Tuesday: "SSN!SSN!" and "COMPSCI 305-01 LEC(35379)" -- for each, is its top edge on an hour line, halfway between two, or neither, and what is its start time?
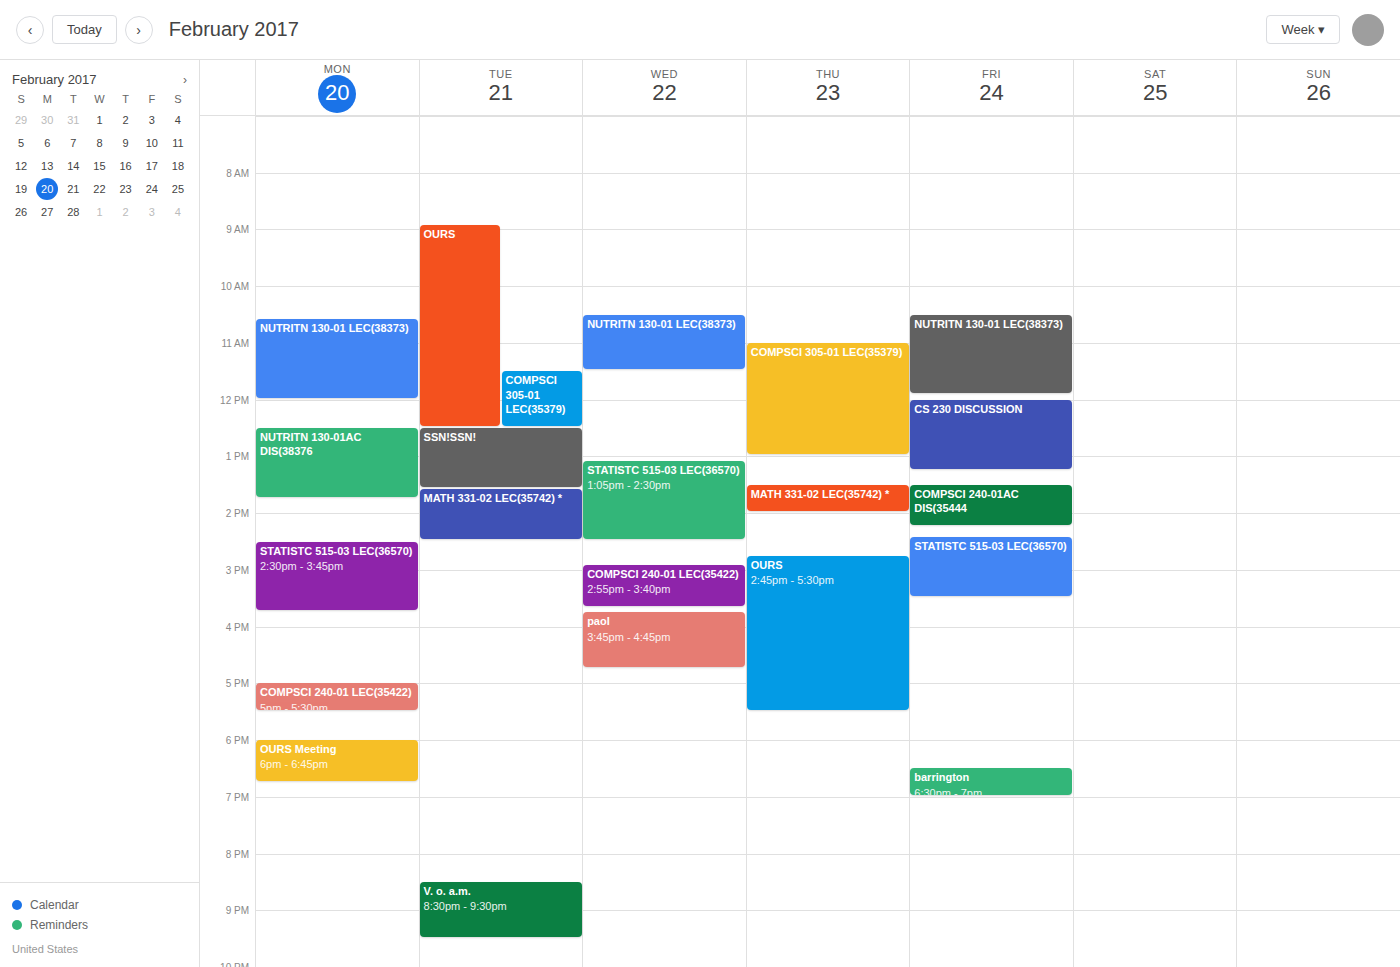
"SSN!SSN!": 12:30 PM, halfway between the 12 PM and 1 PM lines. "COMPSCI 305-01 LEC(35379)": 11:30 AM, halfway between the 11 AM and 12 PM lines.